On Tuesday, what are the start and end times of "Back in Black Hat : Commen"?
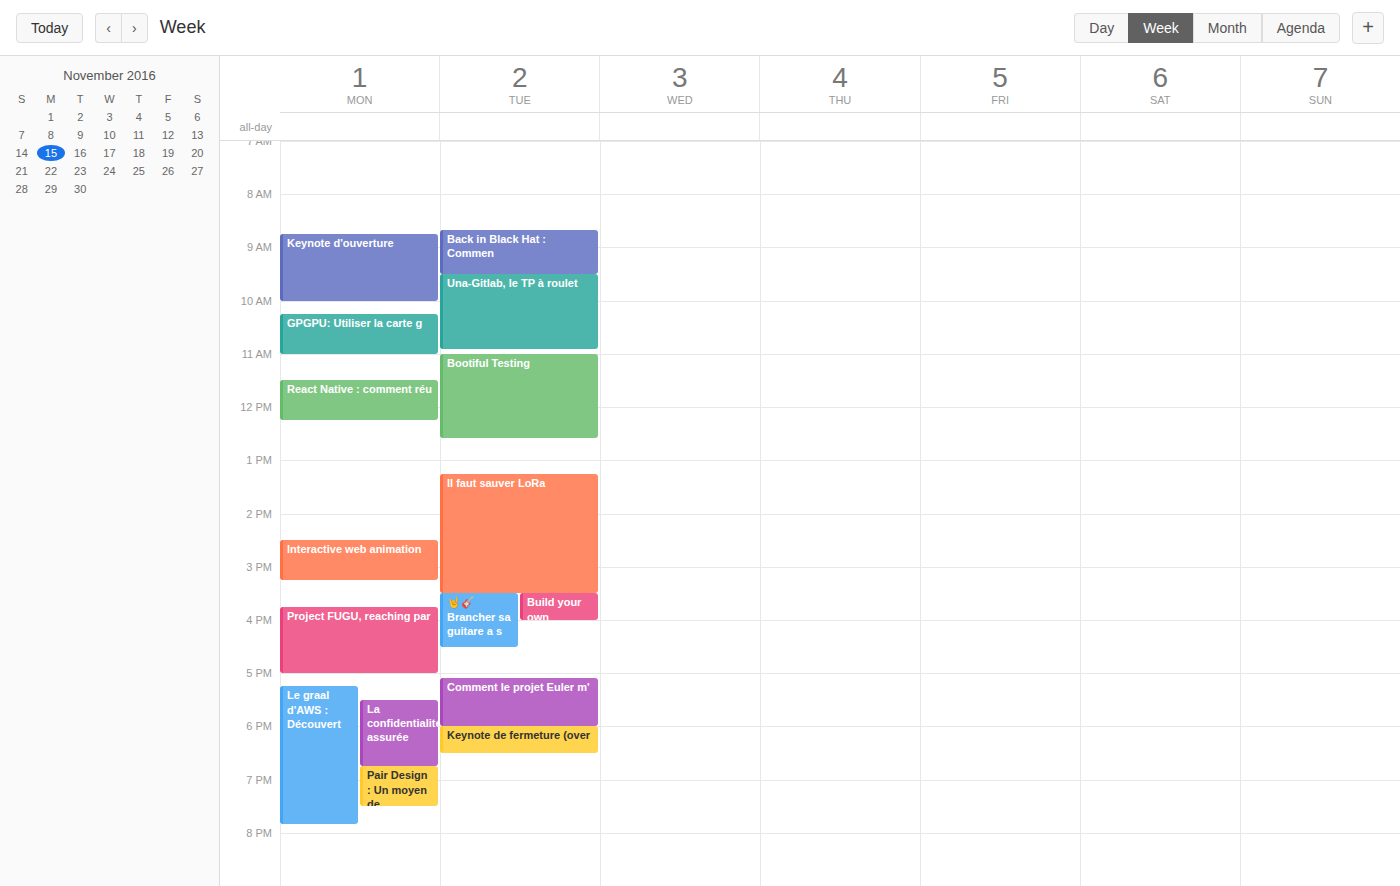
8:40 AM to 9:30 AM